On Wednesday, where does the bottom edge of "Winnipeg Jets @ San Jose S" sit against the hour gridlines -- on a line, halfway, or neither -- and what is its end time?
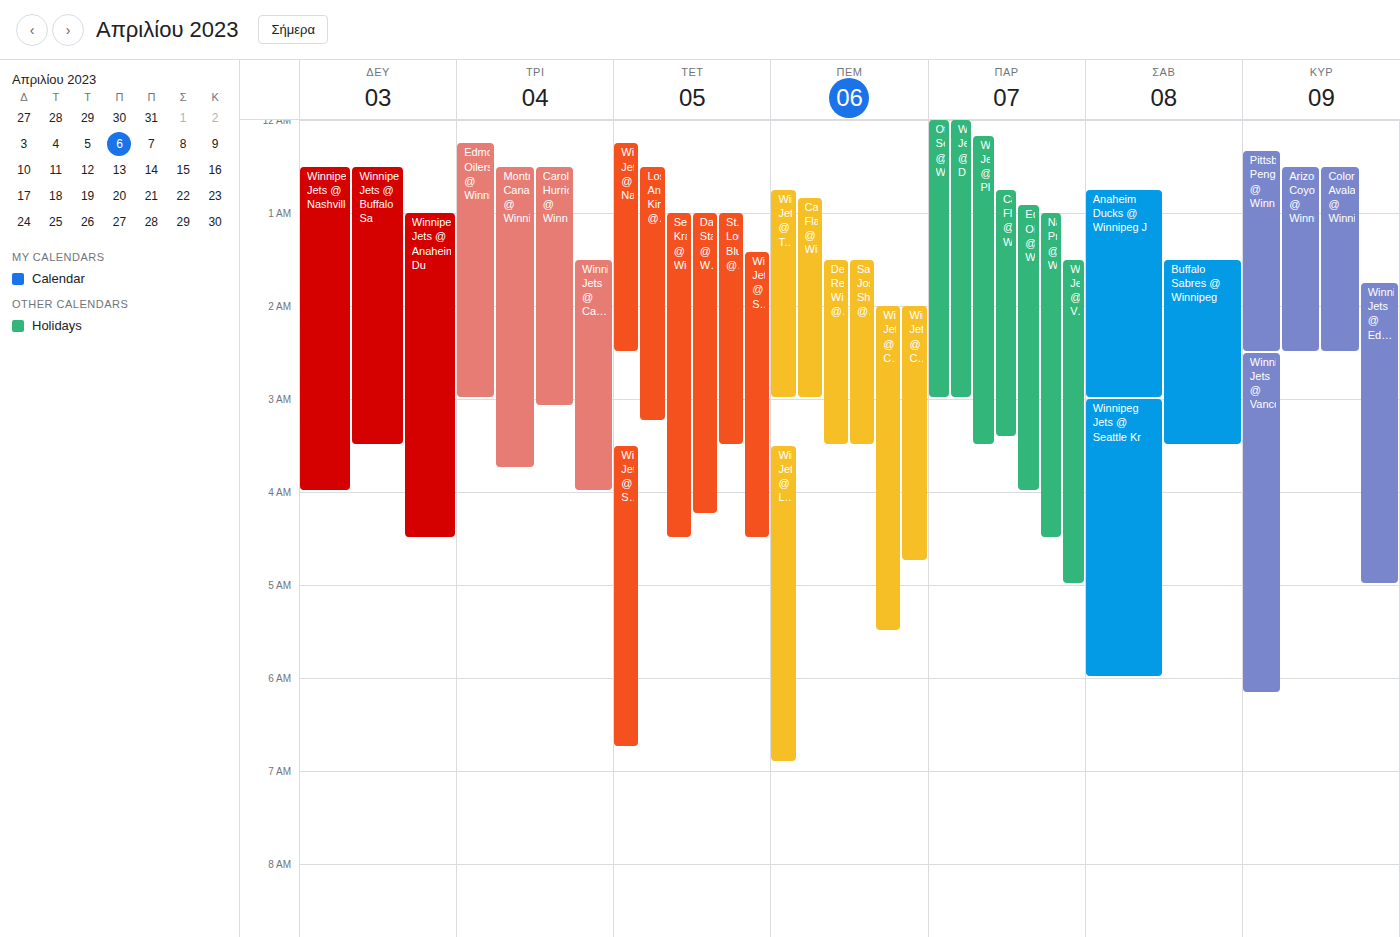
06:45 -- neither: three quarters of the way from the 06:00 line to the 07:00 line.